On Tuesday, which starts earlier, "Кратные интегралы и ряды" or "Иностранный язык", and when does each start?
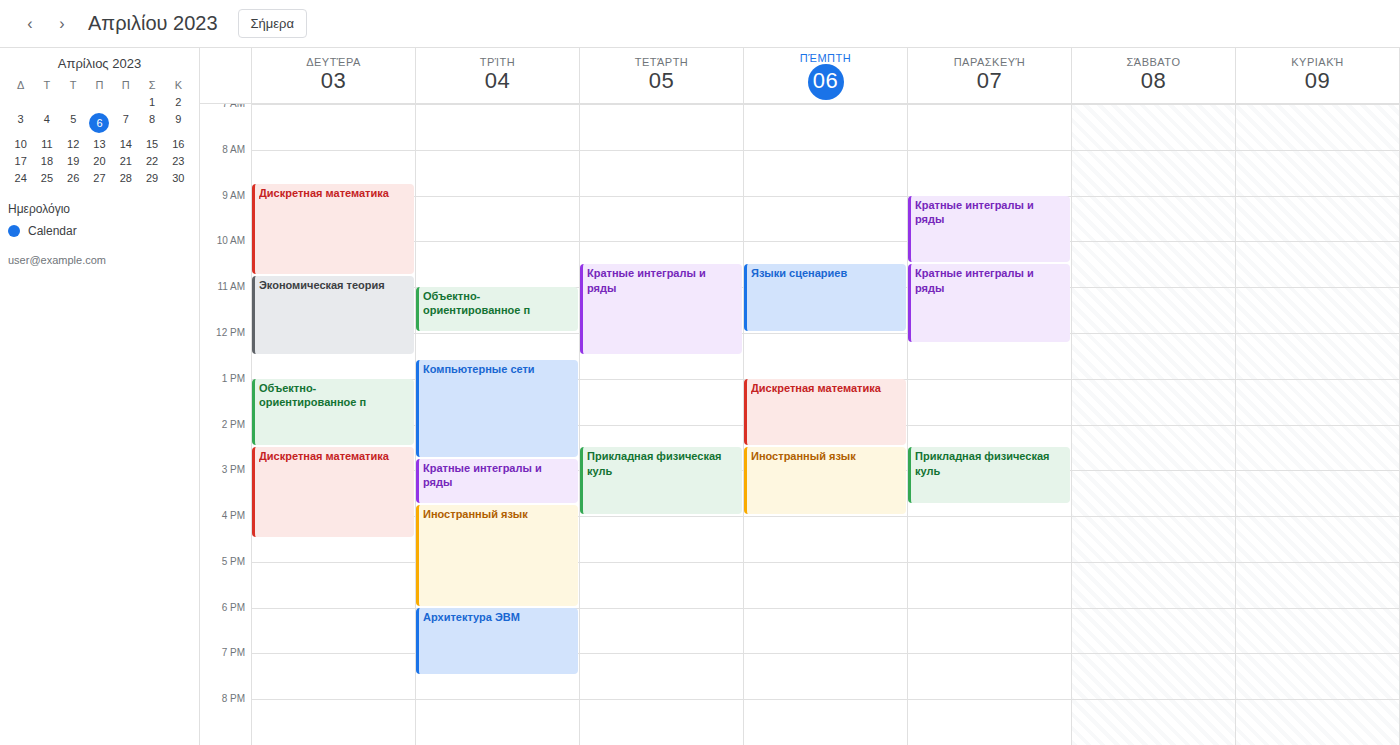
"Кратные интегралы и ряды" 2:45 PM; "Иностранный язык" 3:45 PM.